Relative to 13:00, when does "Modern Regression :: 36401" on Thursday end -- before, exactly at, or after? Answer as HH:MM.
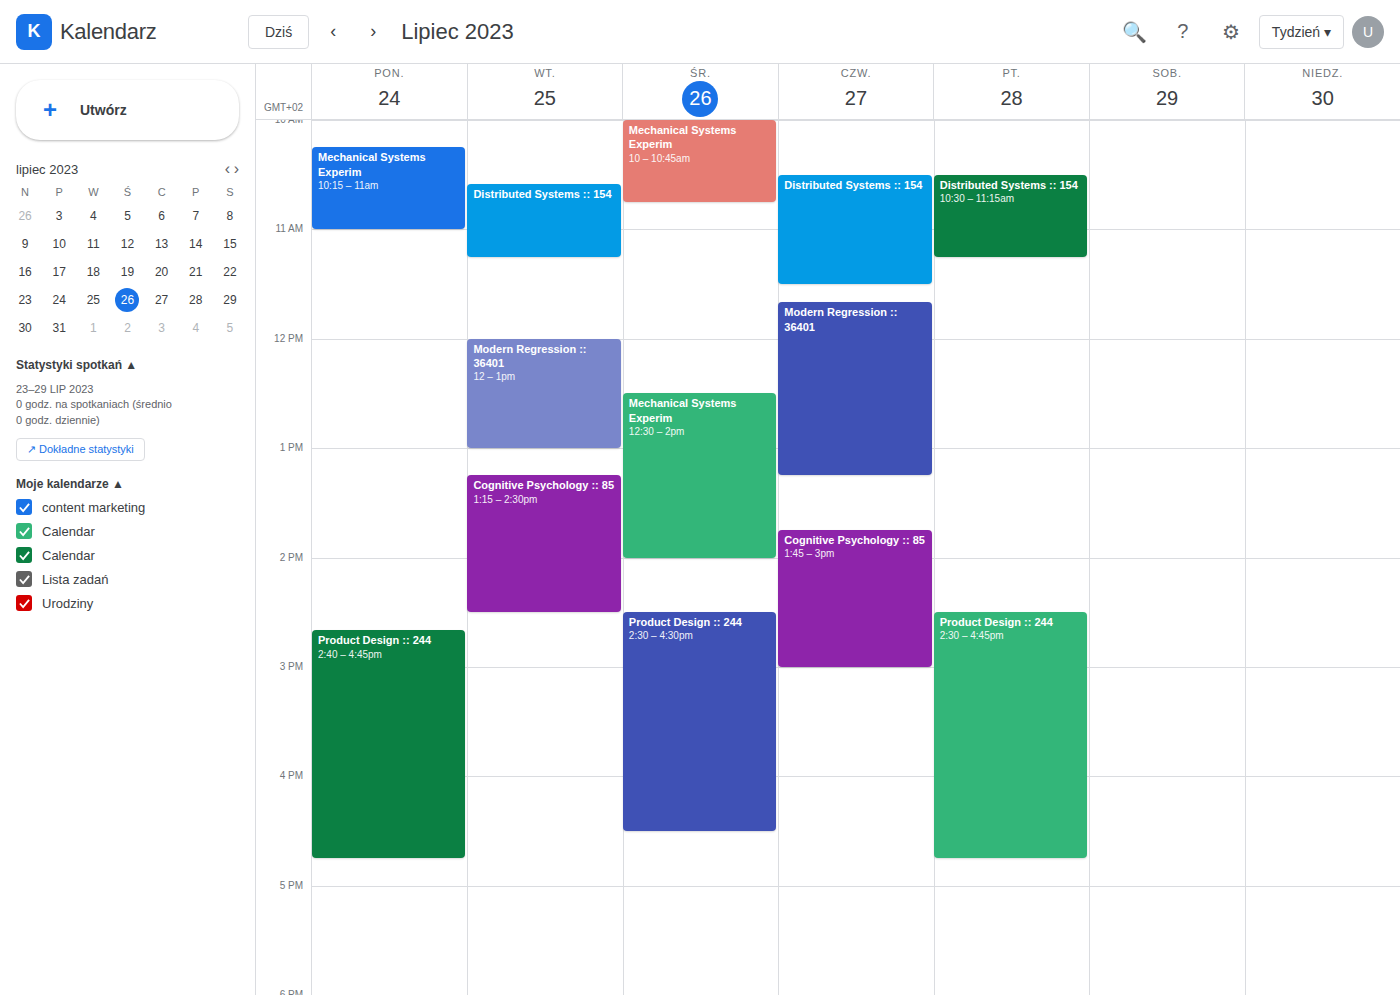
13:15 -- after 13:00, 15 minutes below the 13:00 line.